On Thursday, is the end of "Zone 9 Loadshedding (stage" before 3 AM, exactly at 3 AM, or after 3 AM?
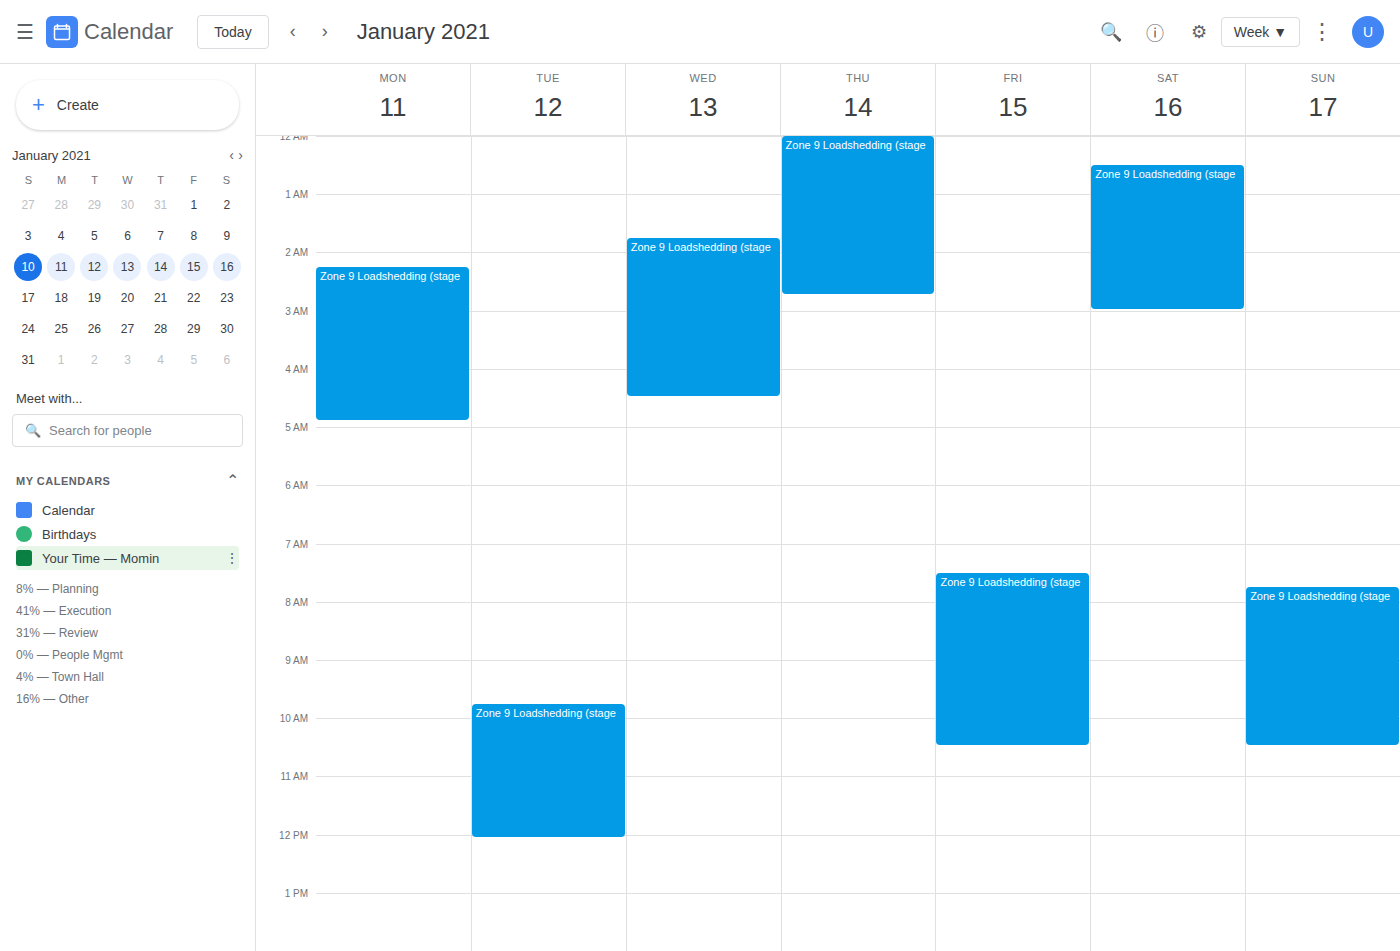
2:45 AM -- before 3 AM, 15 minutes above the 3 AM line.